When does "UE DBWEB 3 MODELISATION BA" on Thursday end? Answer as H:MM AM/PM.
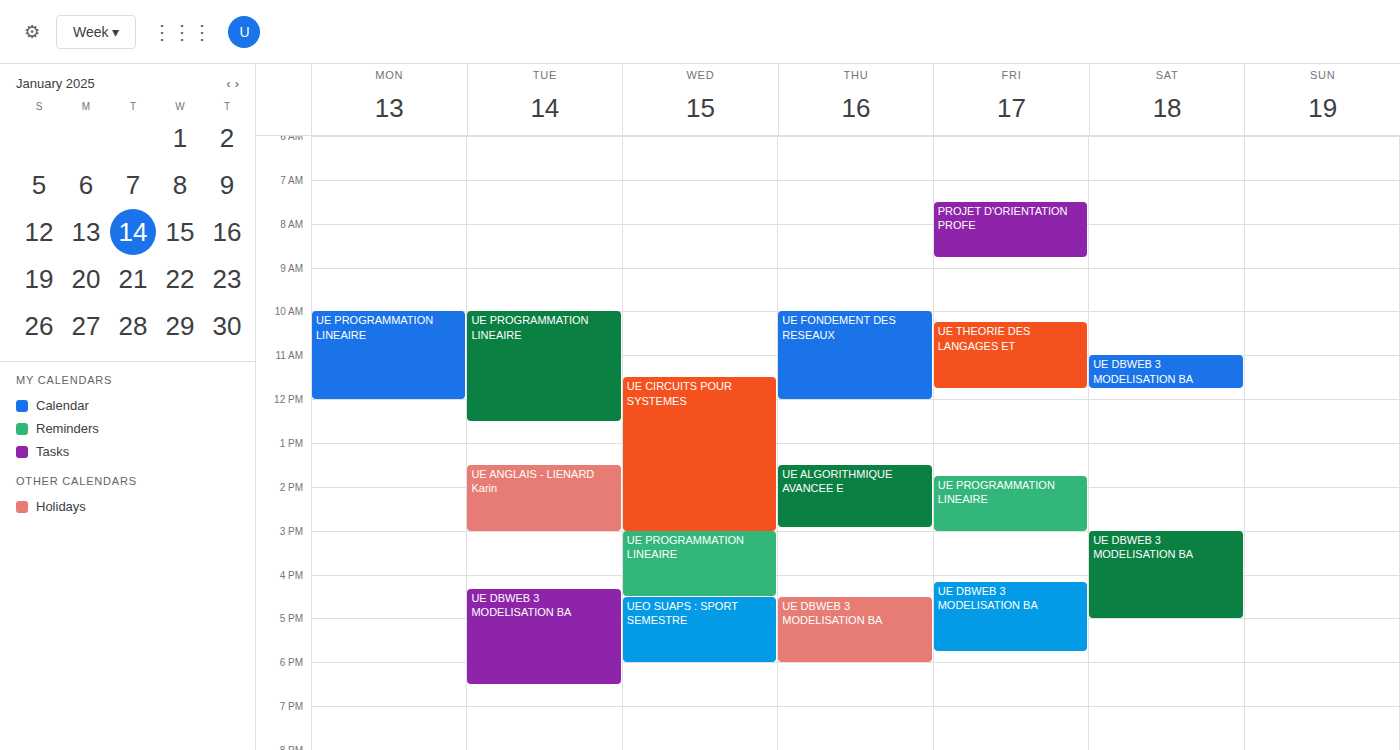
6:00 PM